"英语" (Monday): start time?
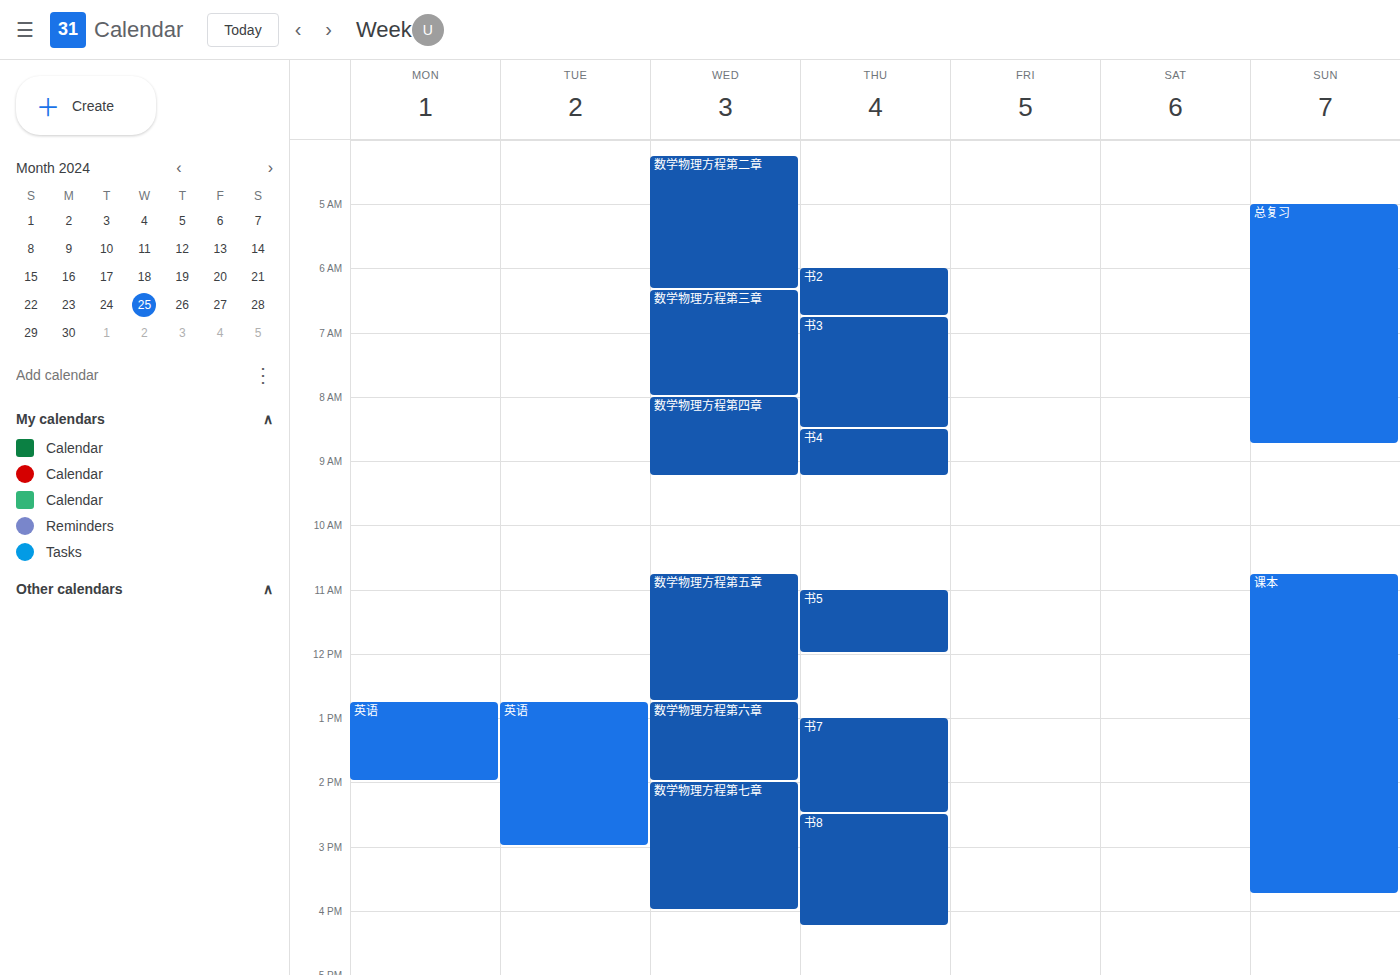
12:45